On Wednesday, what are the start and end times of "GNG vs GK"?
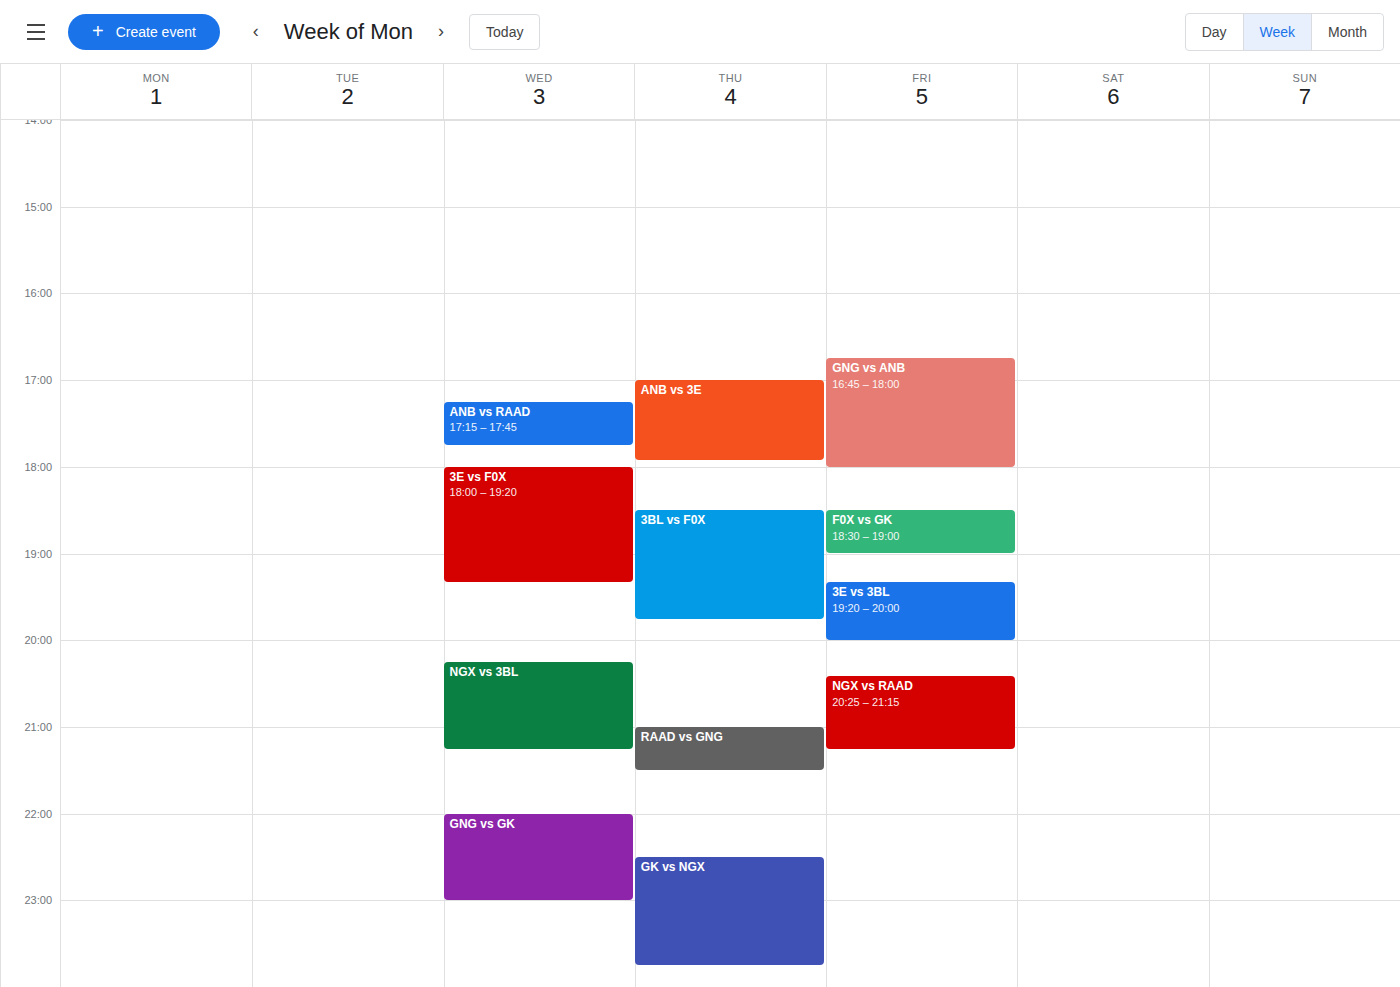
10:00 PM to 11:00 PM